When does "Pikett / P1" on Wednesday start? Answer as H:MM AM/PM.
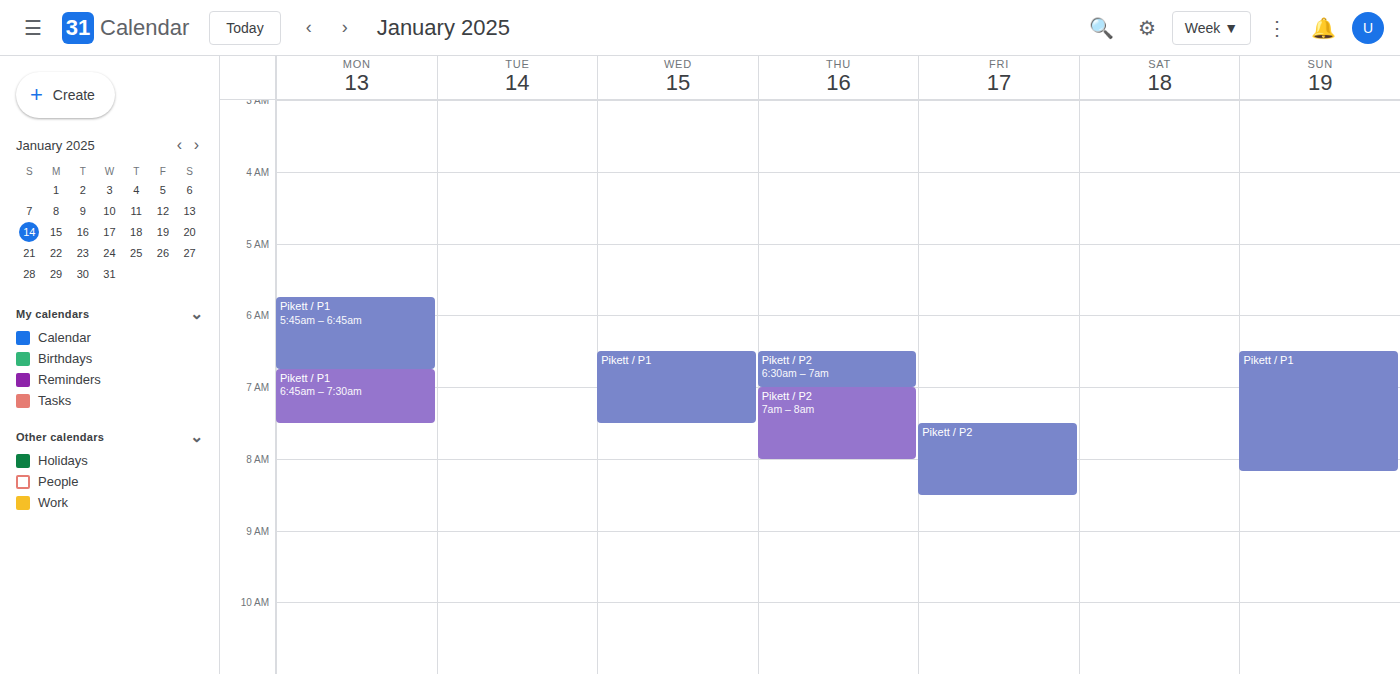
6:30 AM